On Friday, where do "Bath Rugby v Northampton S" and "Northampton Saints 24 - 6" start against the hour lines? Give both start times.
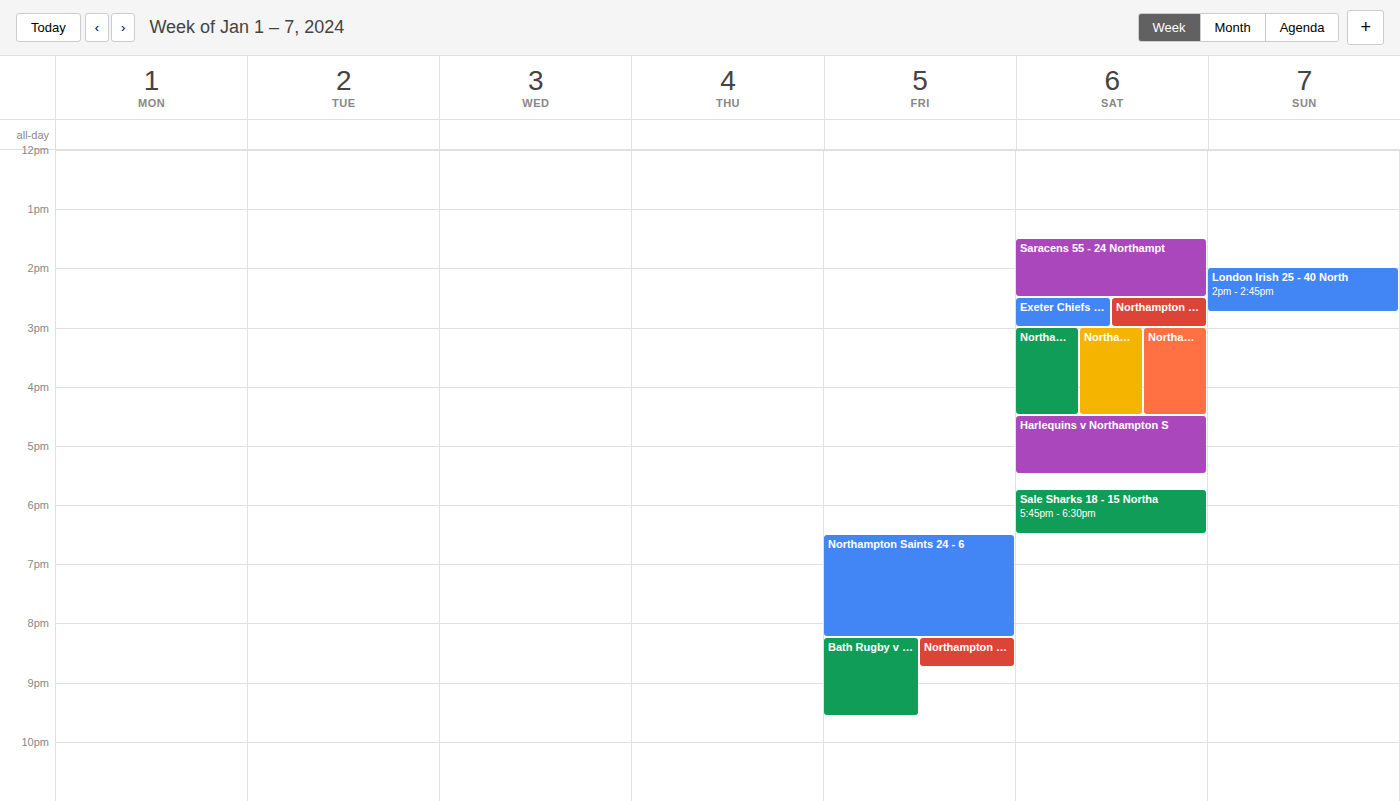
"Bath Rugby v Northampton S": 8:15 PM, neither: a quarter of the way from the 8 PM line to the 9 PM line. "Northampton Saints 24 - 6": 6:30 PM, halfway between the 6 PM and 7 PM lines.